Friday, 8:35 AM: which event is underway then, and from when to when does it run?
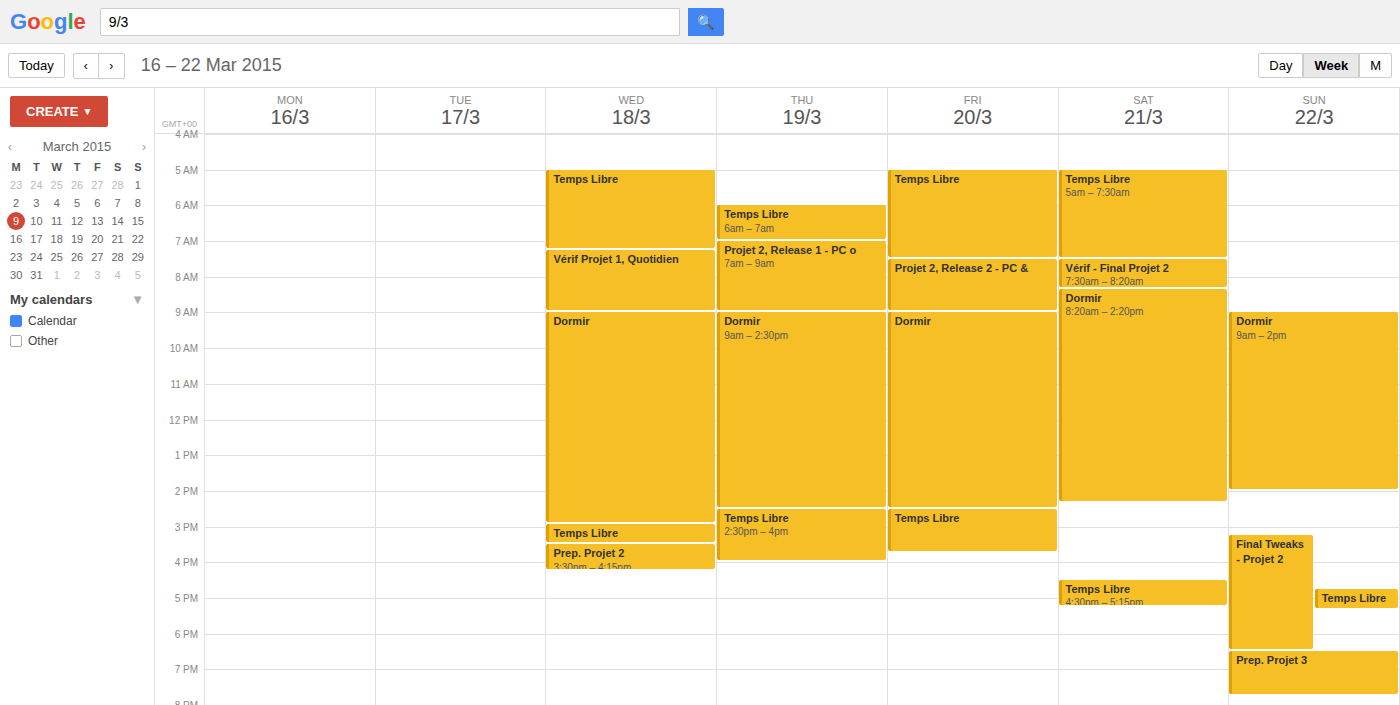
"Projet 2, Release 2 - PC &", 7:30 AM to 9:00 AM